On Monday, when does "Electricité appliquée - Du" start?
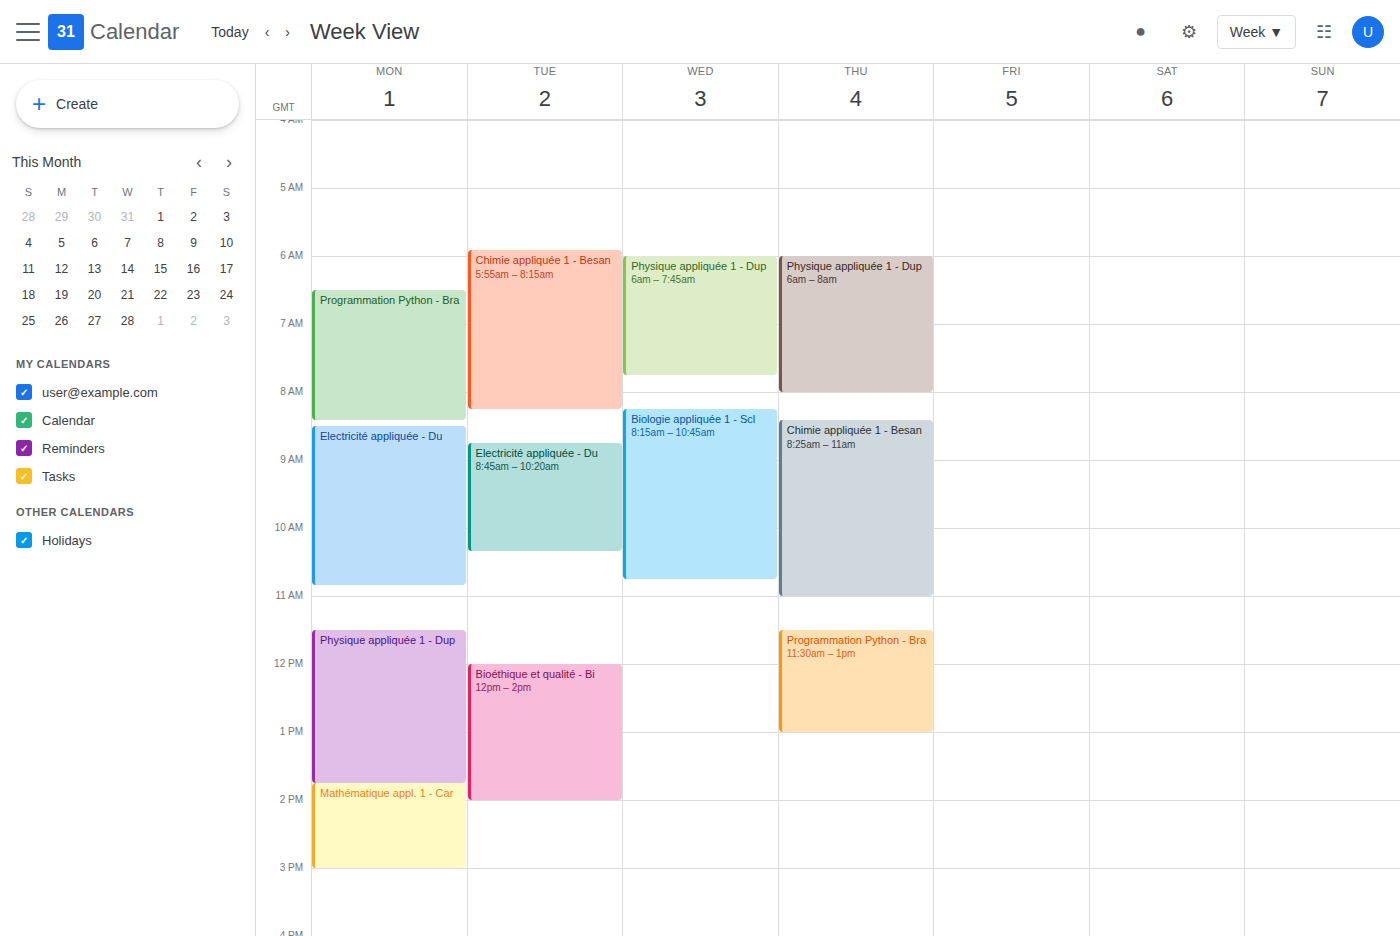
8:30 AM